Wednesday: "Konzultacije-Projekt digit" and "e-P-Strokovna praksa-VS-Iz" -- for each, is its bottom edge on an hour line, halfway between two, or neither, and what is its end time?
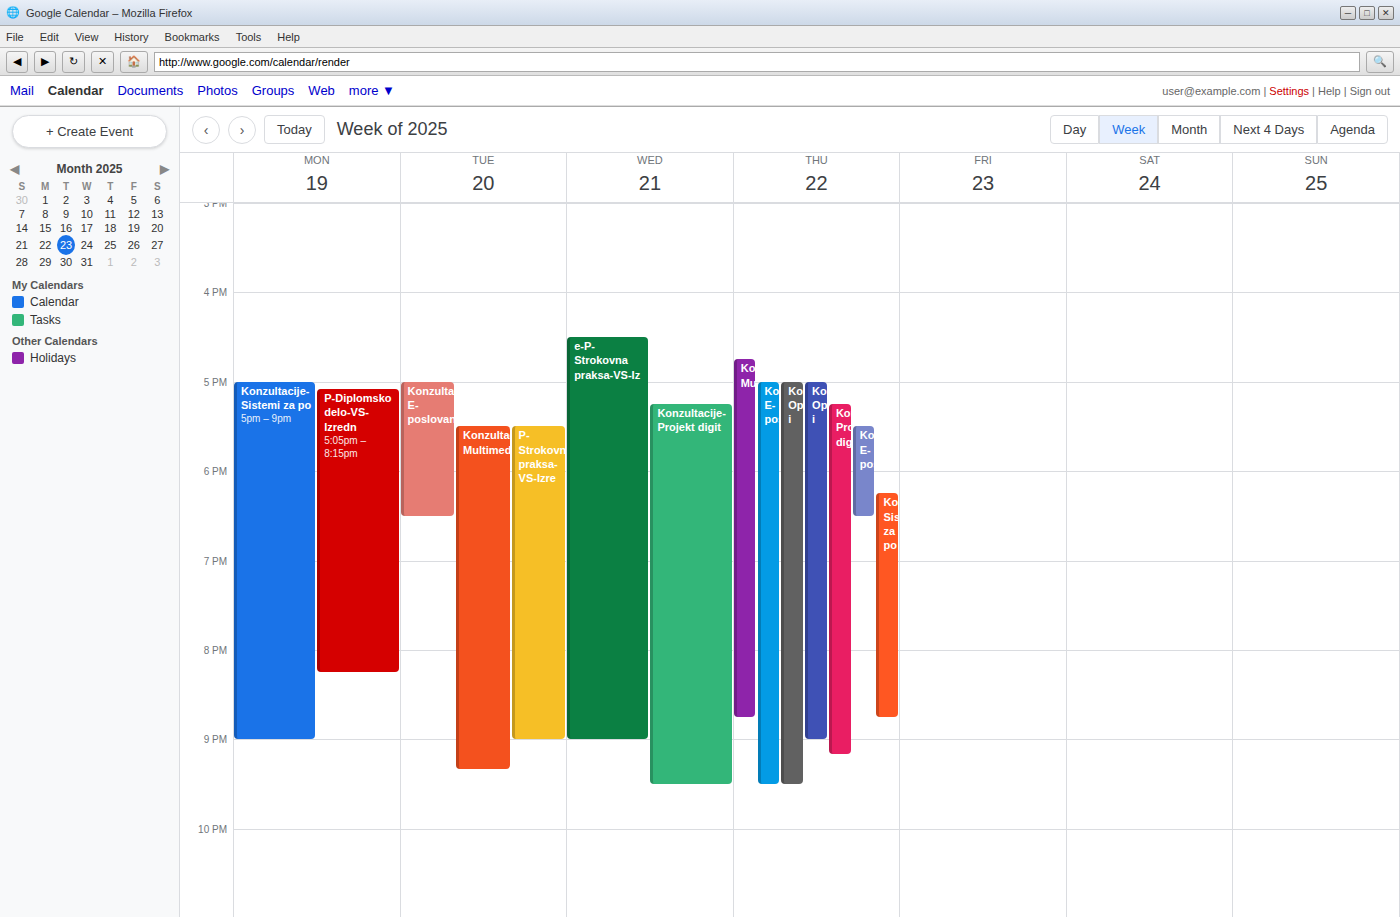
"Konzultacije-Projekt digit": 9:30 PM, halfway between the 9 PM and 10 PM lines. "e-P-Strokovna praksa-VS-Iz": 9:00 PM, exactly on the 9 PM line.